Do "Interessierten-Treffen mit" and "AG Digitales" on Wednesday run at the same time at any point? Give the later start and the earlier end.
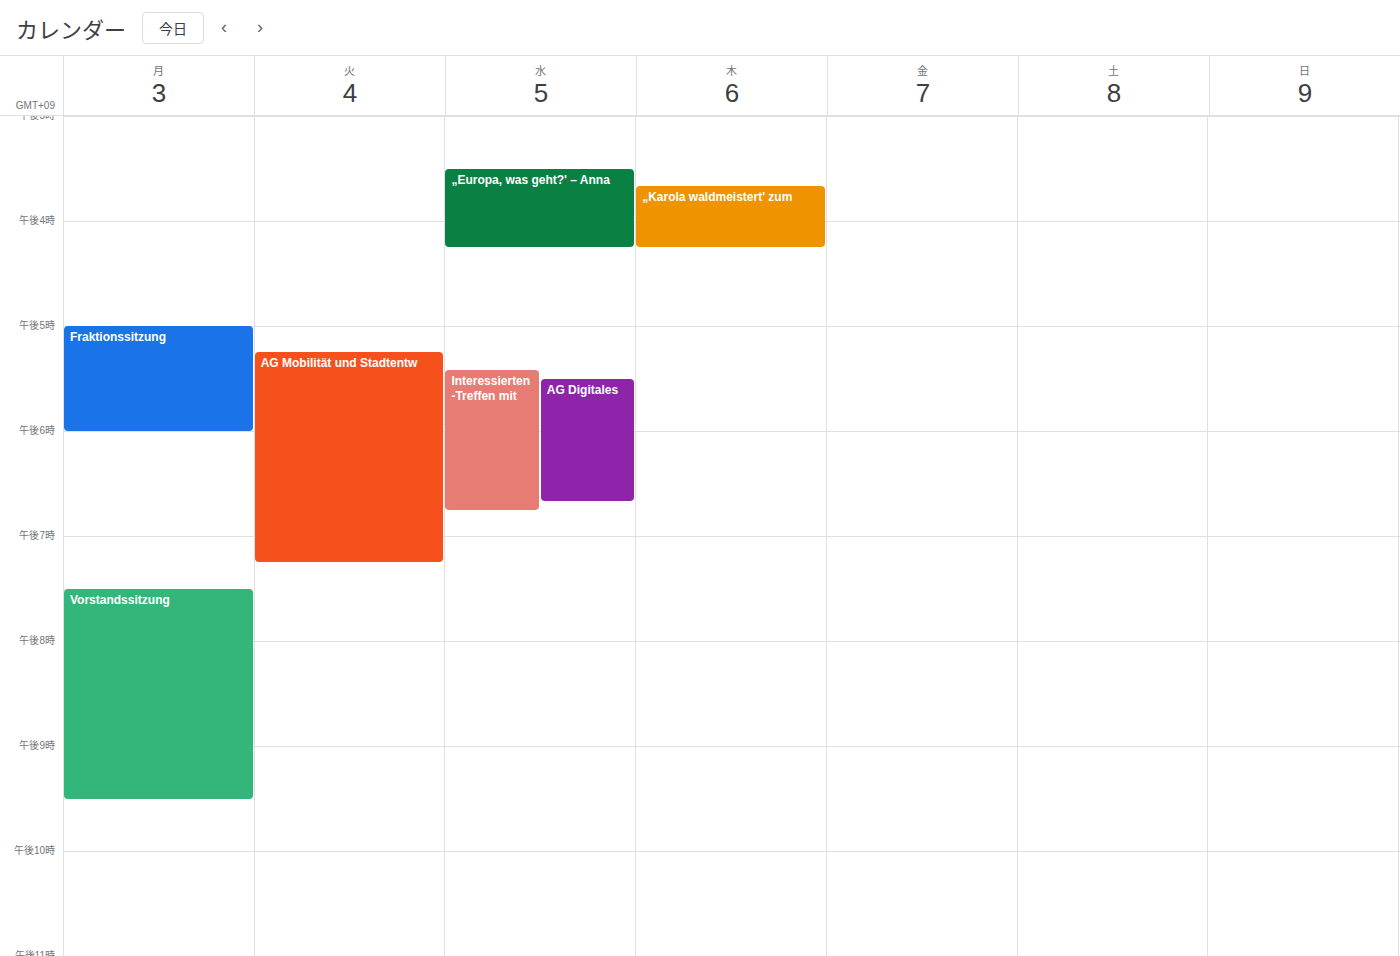
"AG Digitales" runs 5:30 PM to 6:40 PM, inside "Interessierten-Treffen mit" -- they overlap.